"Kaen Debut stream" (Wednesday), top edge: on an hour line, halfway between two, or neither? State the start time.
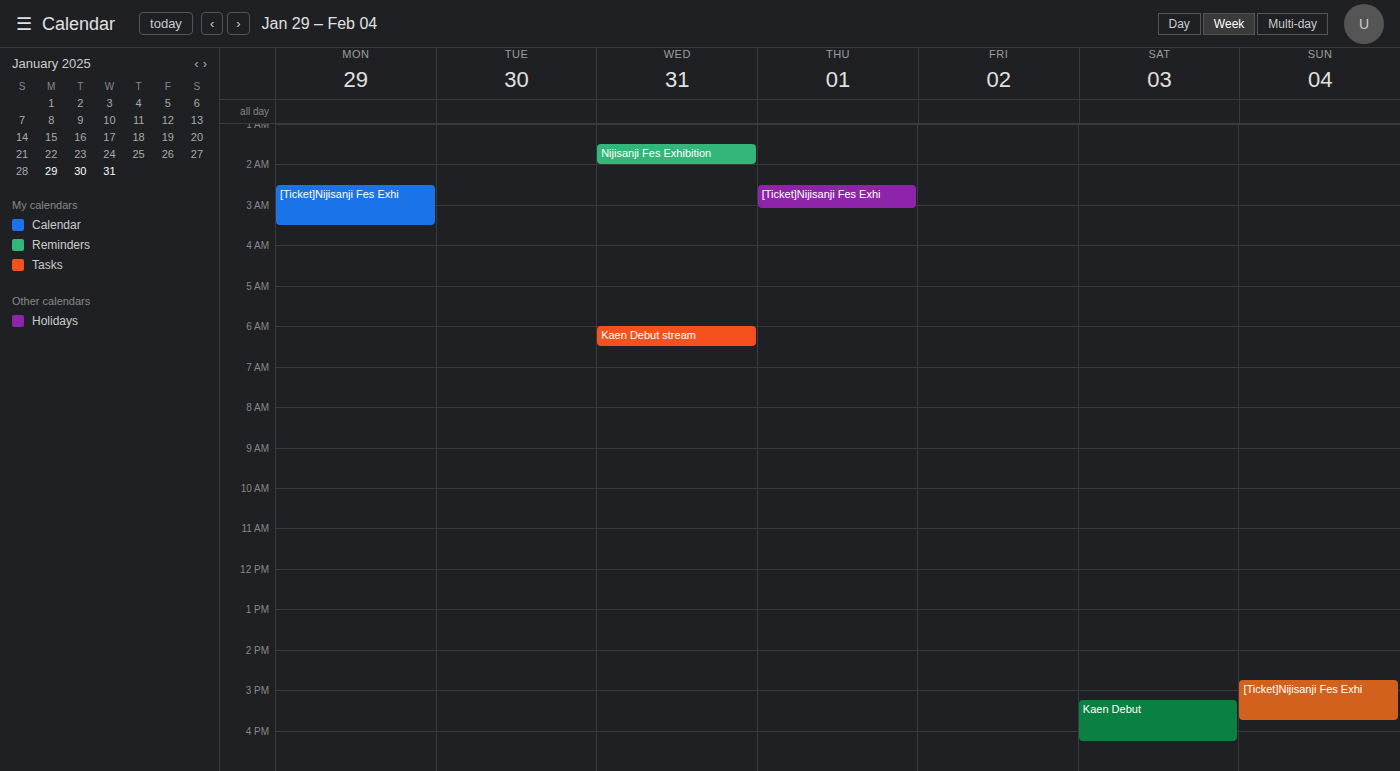
6:00 AM -- exactly on the 6 AM line.